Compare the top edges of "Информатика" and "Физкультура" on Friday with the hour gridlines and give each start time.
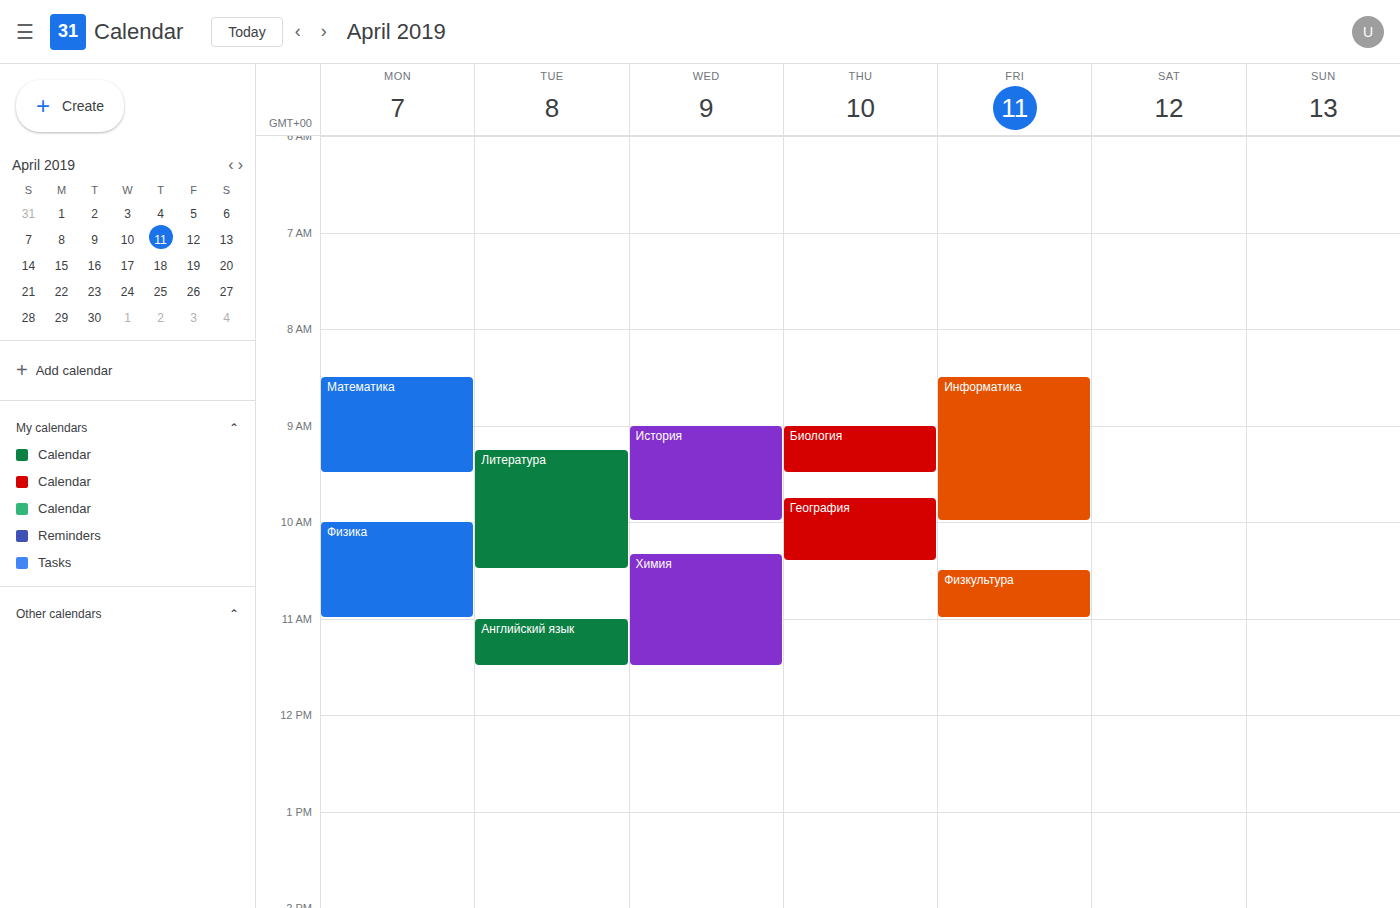
"Информатика": 8:30 AM, halfway between the 8 AM and 9 AM lines. "Физкультура": 10:30 AM, halfway between the 10 AM and 11 AM lines.